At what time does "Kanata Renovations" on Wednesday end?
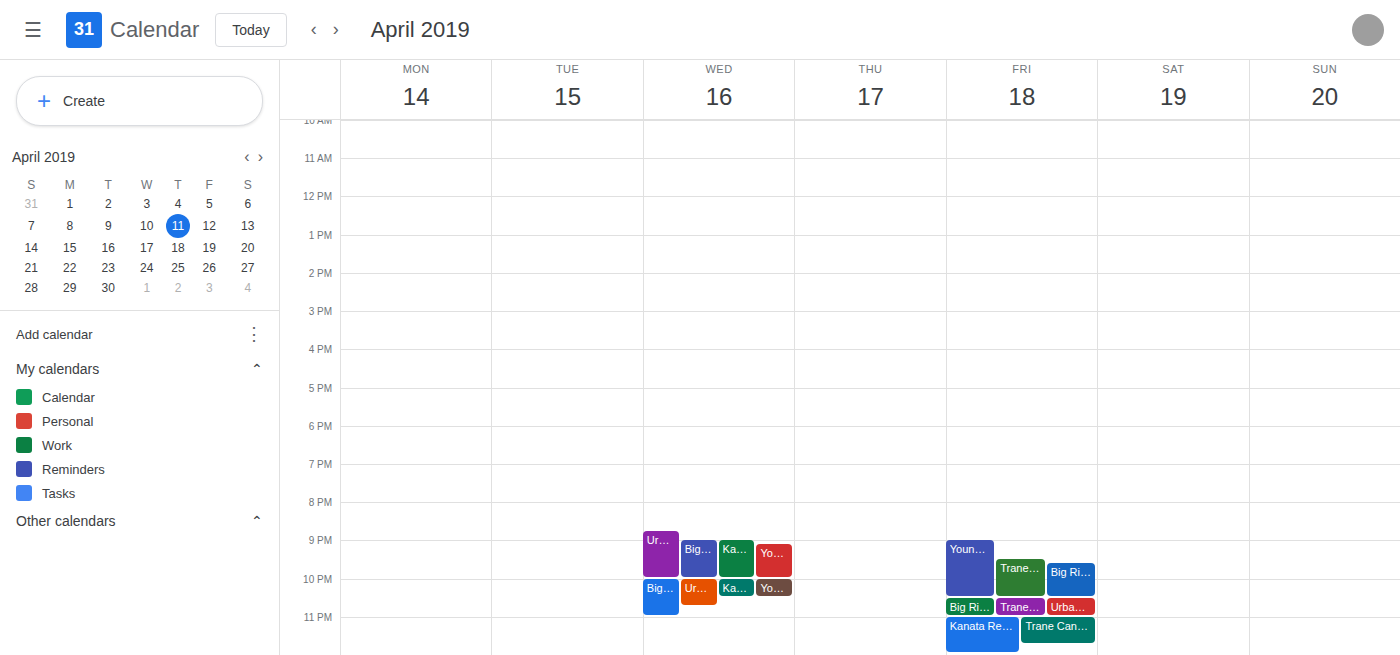
10:00 PM